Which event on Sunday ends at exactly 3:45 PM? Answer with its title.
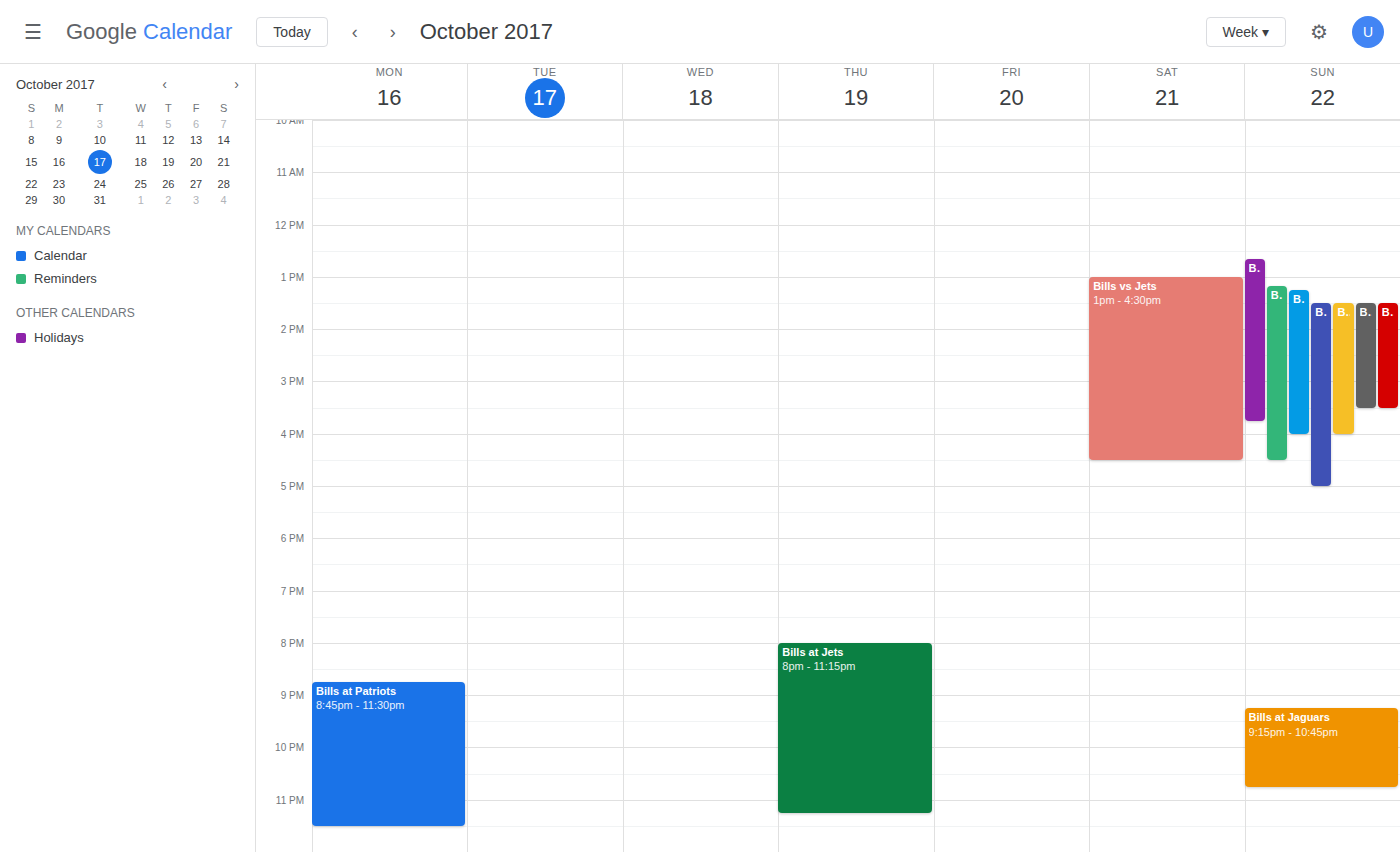
"Bills at Titans"